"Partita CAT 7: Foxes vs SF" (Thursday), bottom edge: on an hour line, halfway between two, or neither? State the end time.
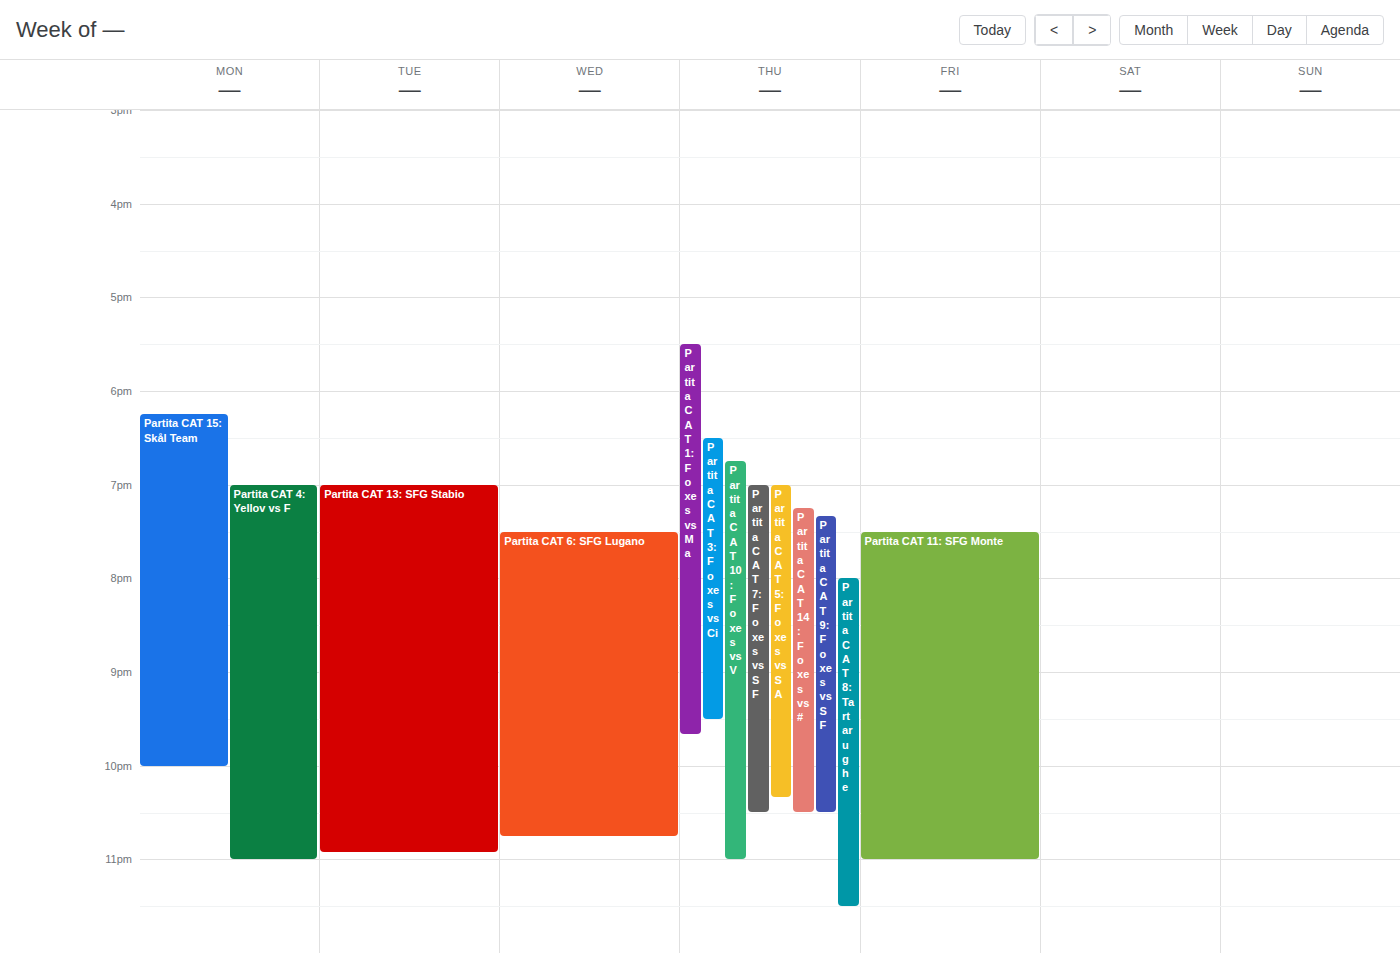
22:30 -- halfway between the 22:00 and 23:00 lines.